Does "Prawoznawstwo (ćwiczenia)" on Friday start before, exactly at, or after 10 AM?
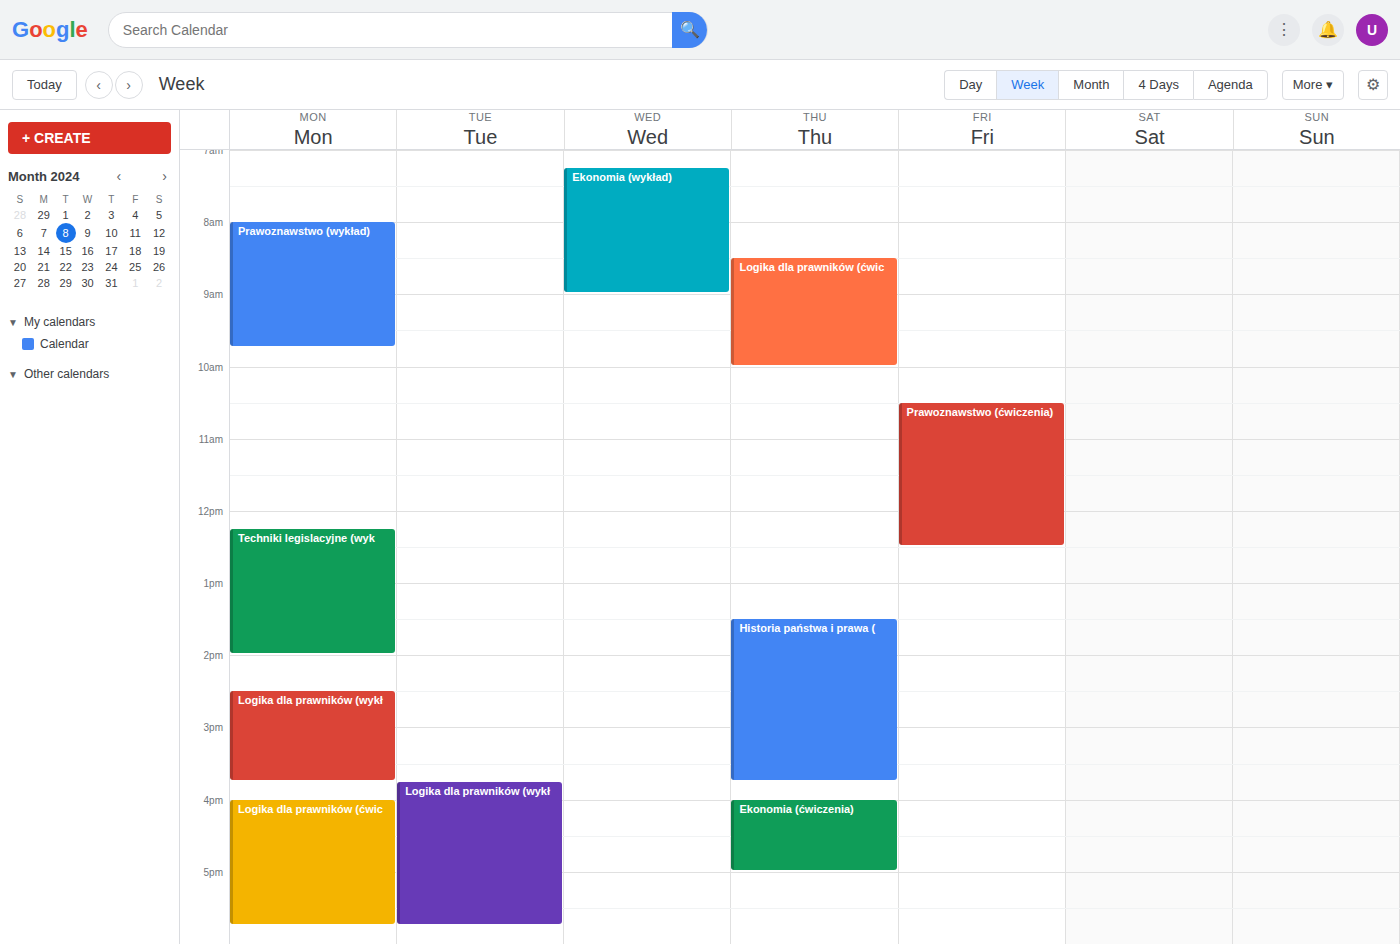
10:30 AM -- after 10 AM, 30 minutes below the 10 AM line.